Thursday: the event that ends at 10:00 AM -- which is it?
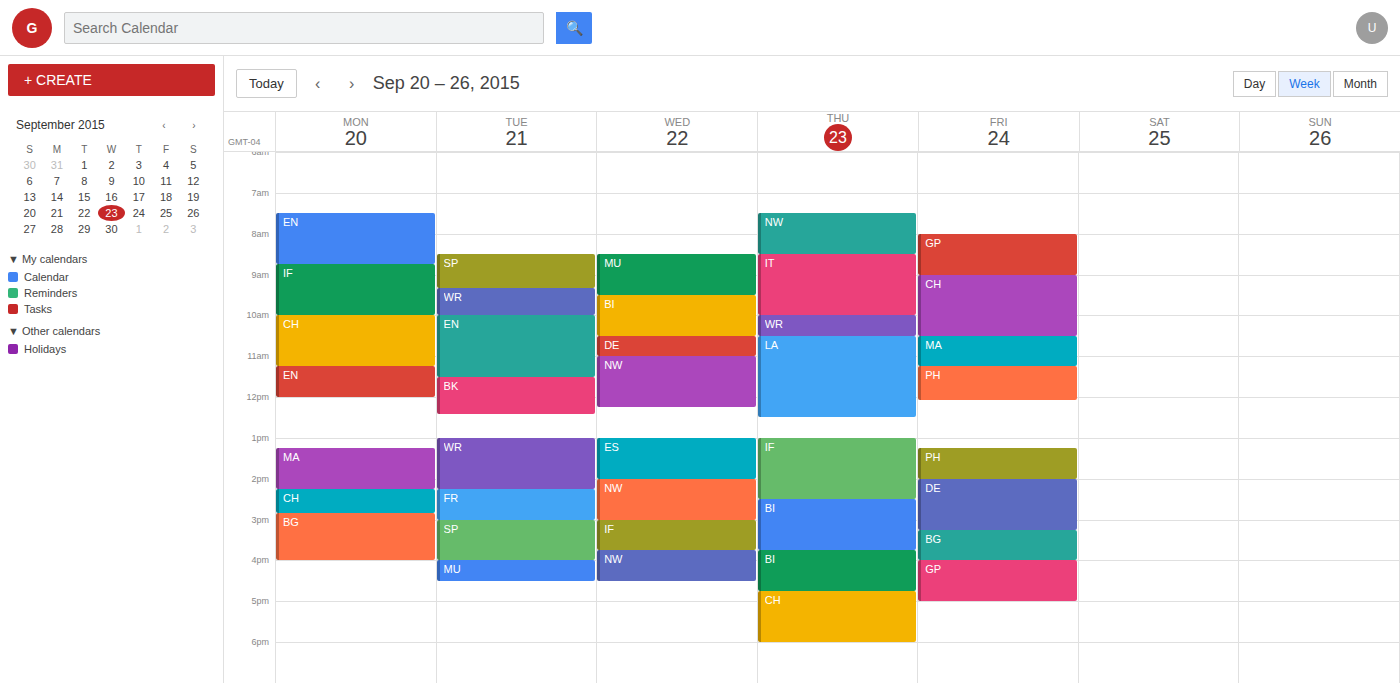
"IT"